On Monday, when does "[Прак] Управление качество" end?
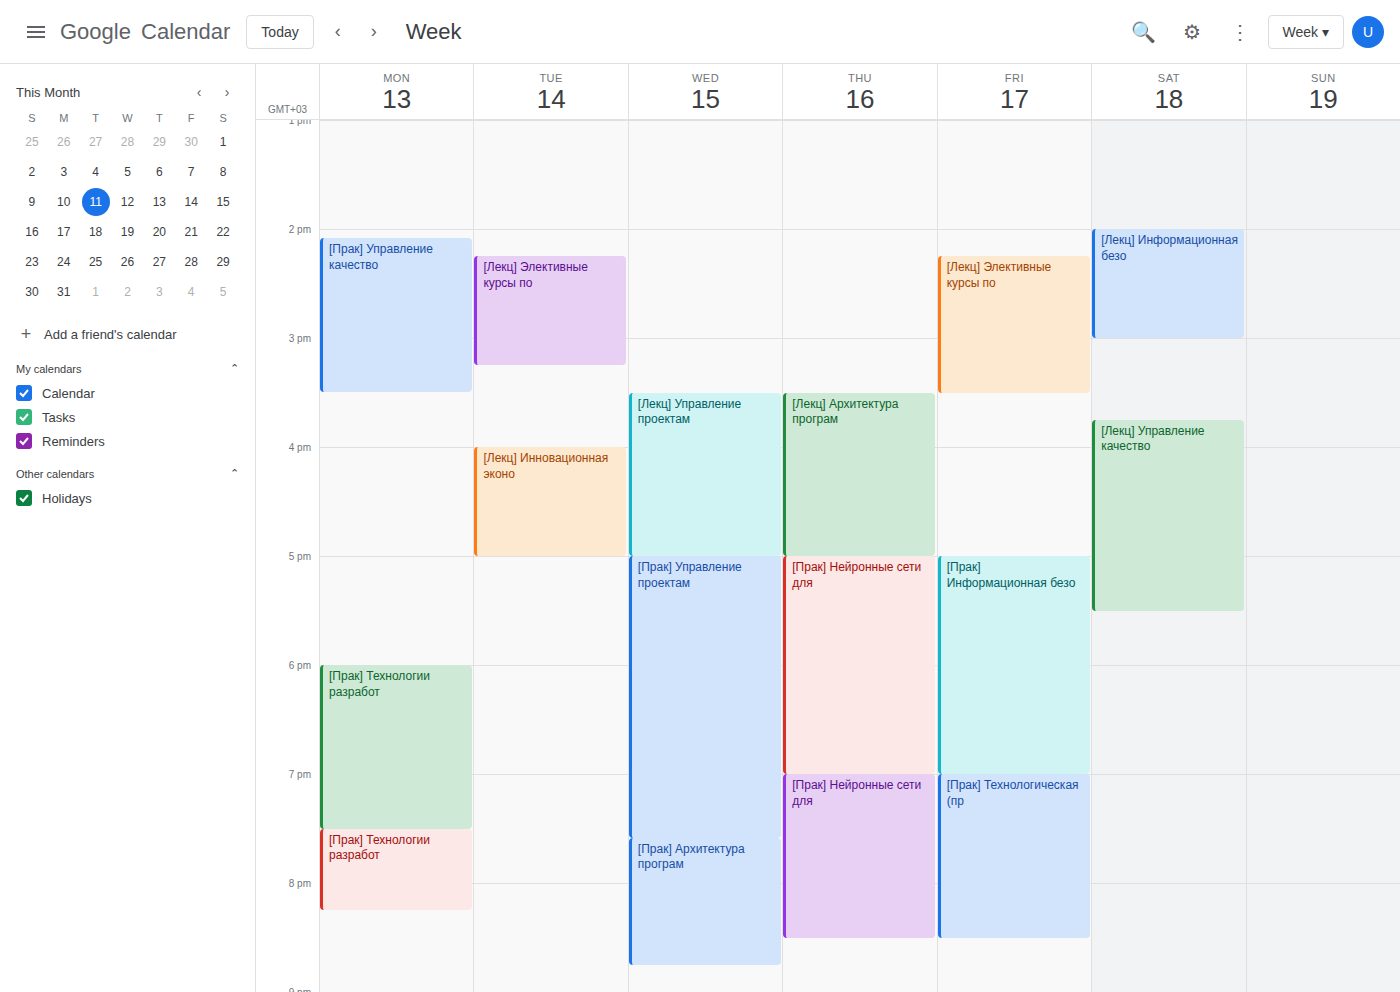
3:30 PM